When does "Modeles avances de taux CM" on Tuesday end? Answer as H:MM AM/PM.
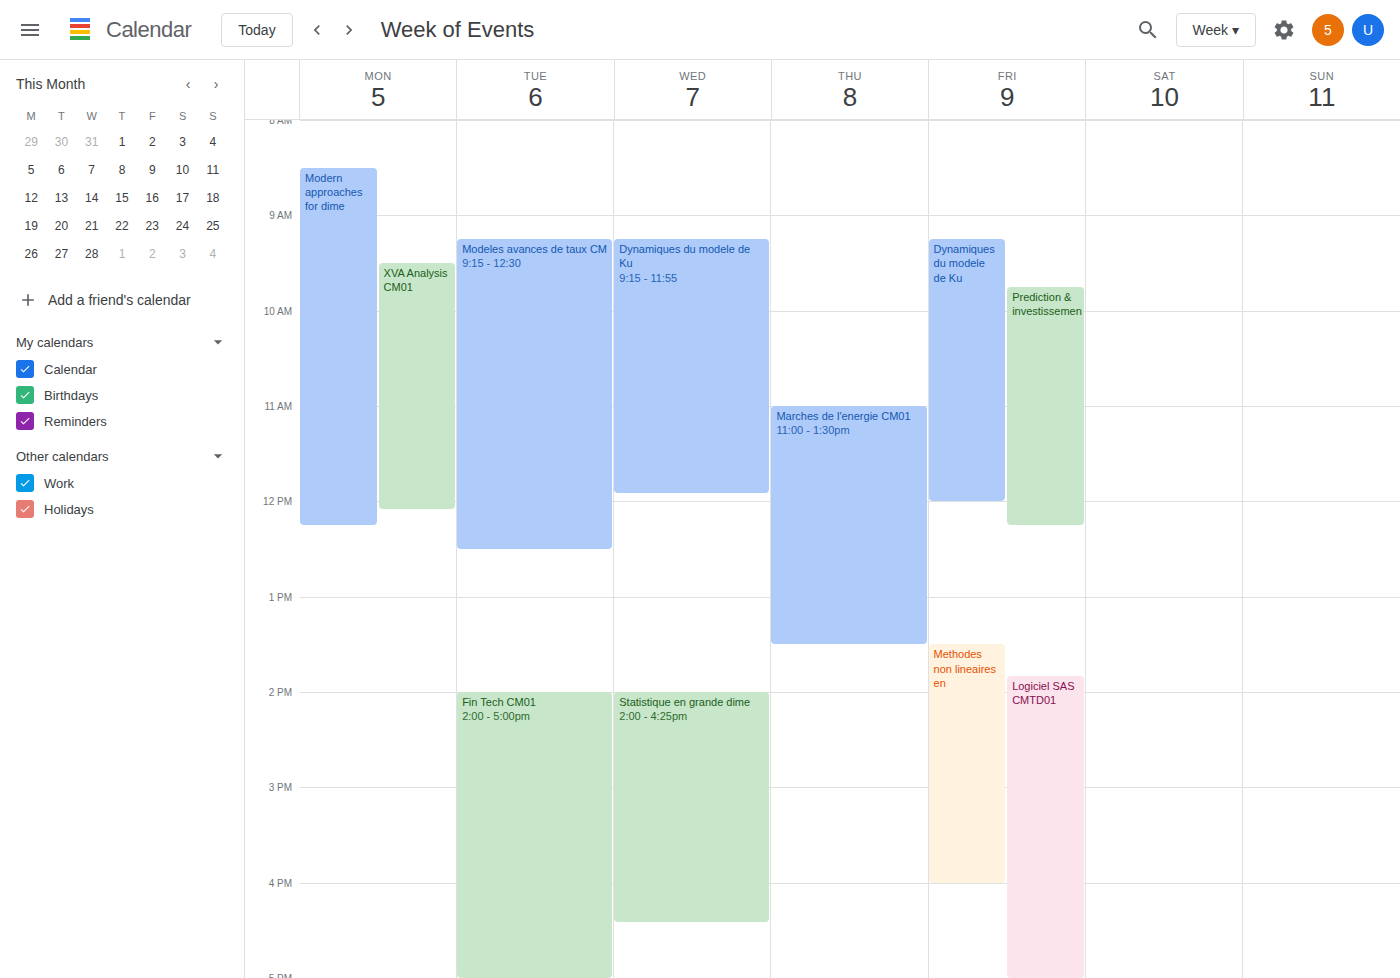
12:30 PM